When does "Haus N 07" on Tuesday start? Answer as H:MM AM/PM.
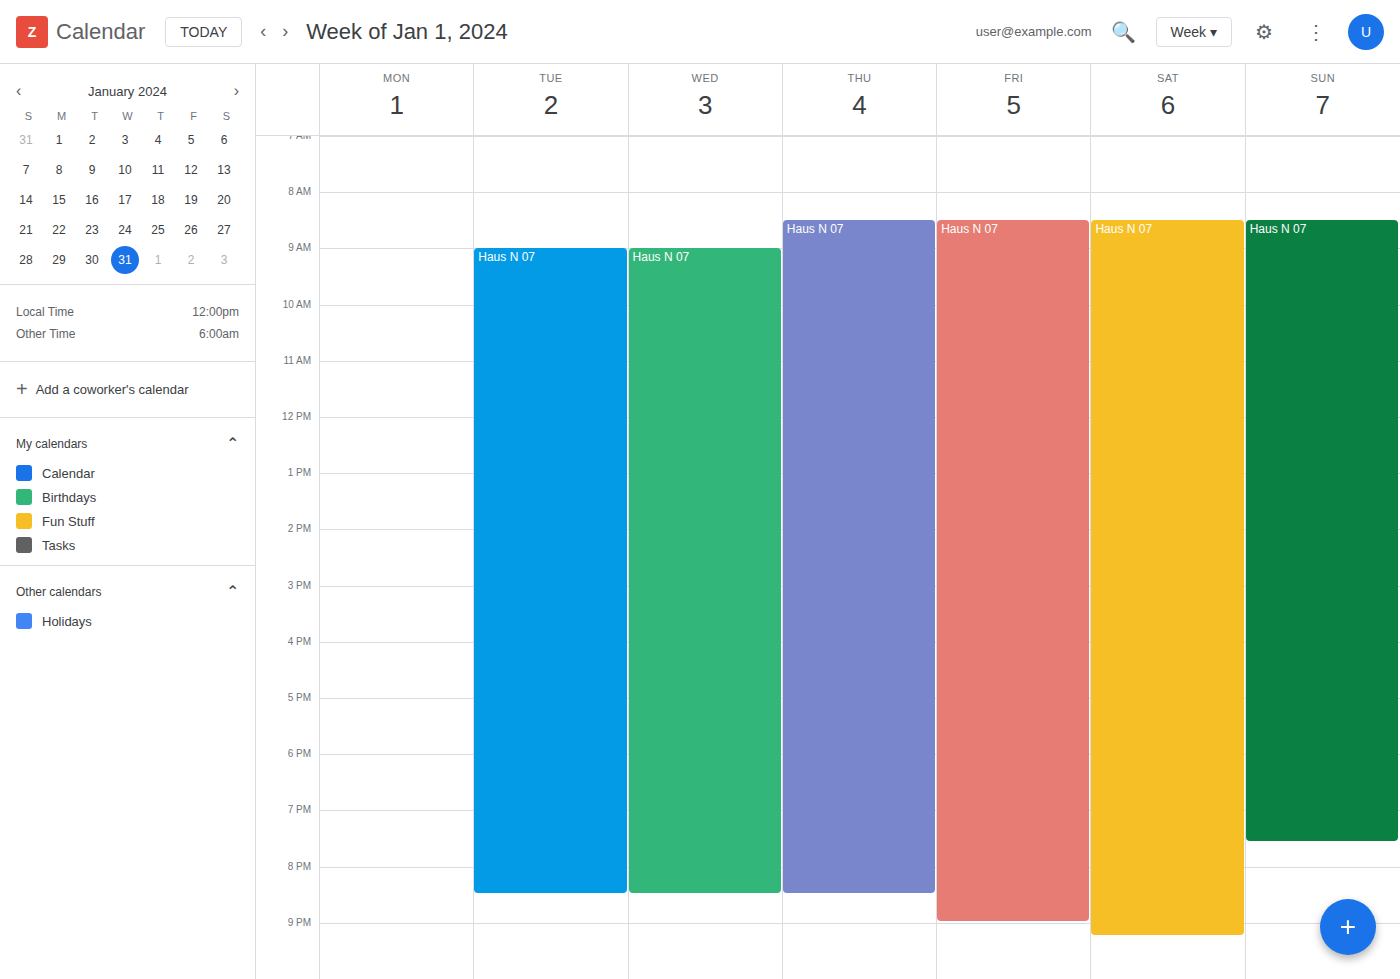
9:00 AM